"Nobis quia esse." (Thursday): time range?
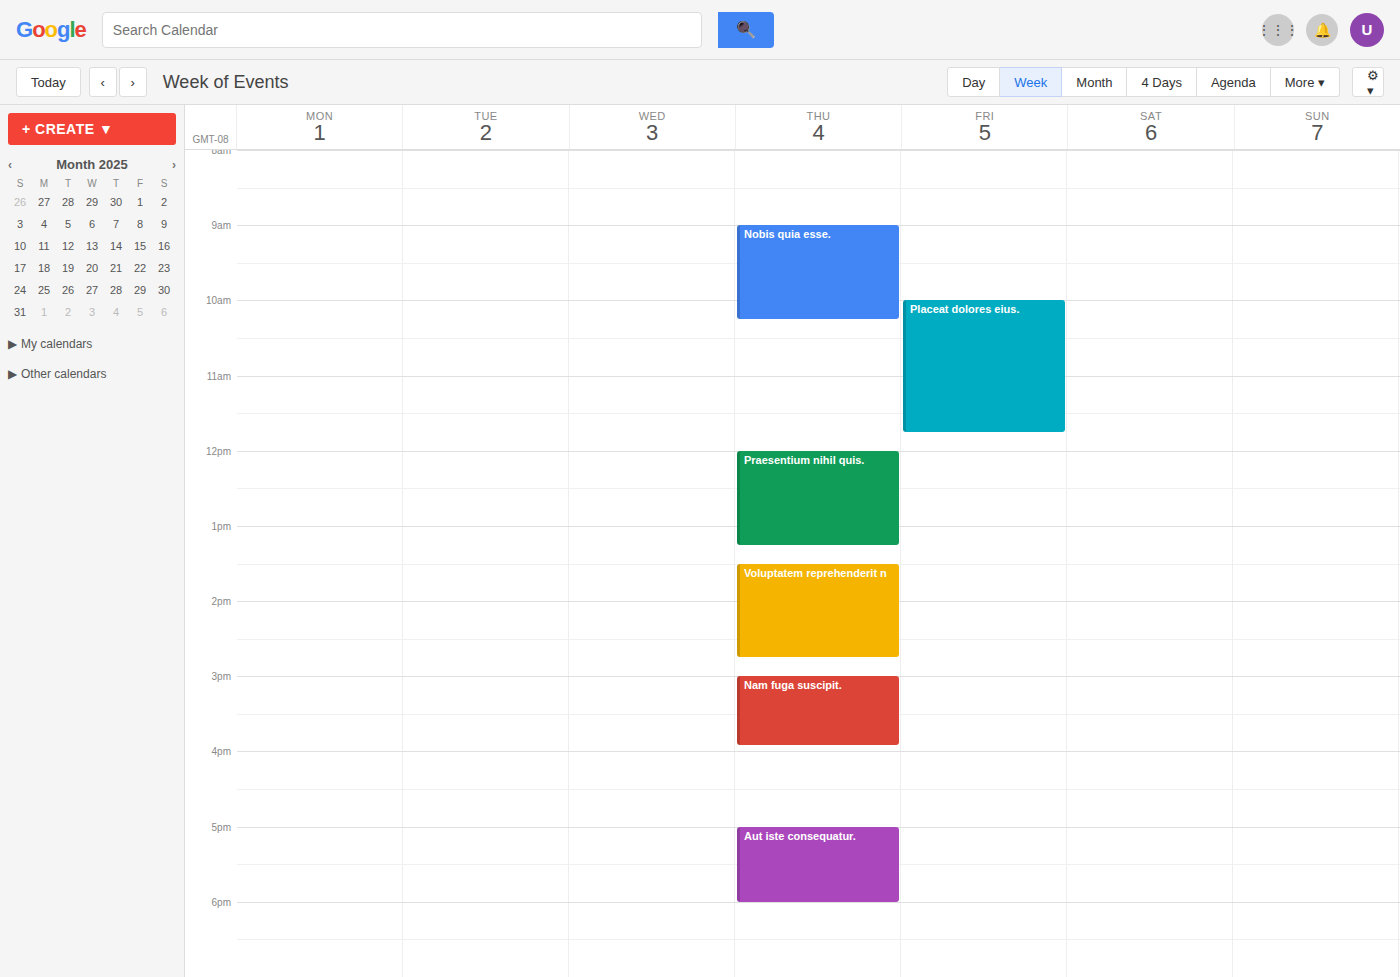
9:00 AM to 10:15 AM